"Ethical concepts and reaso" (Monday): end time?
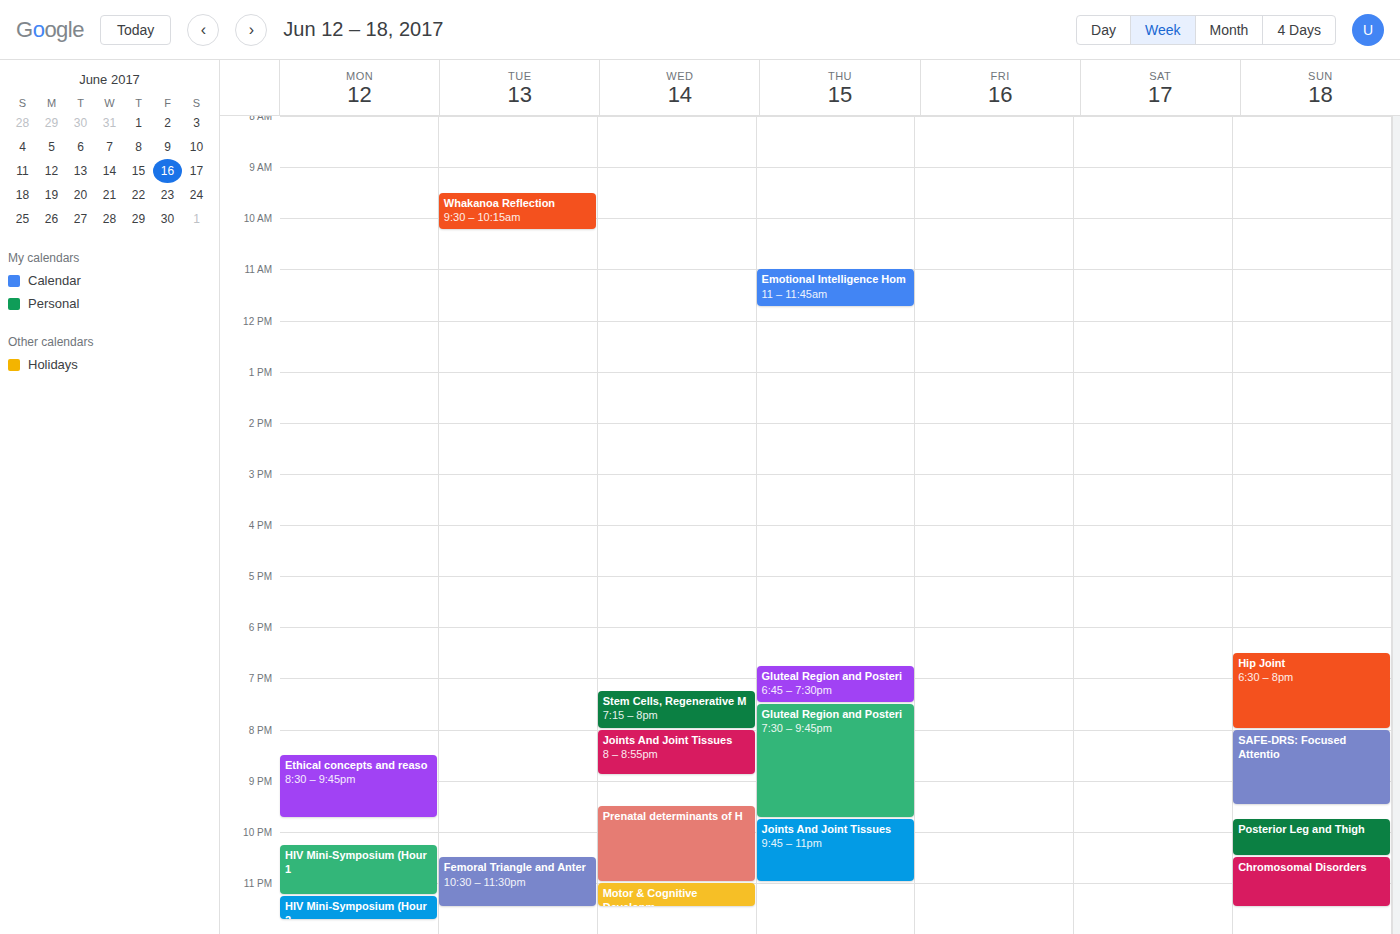
9:45 PM